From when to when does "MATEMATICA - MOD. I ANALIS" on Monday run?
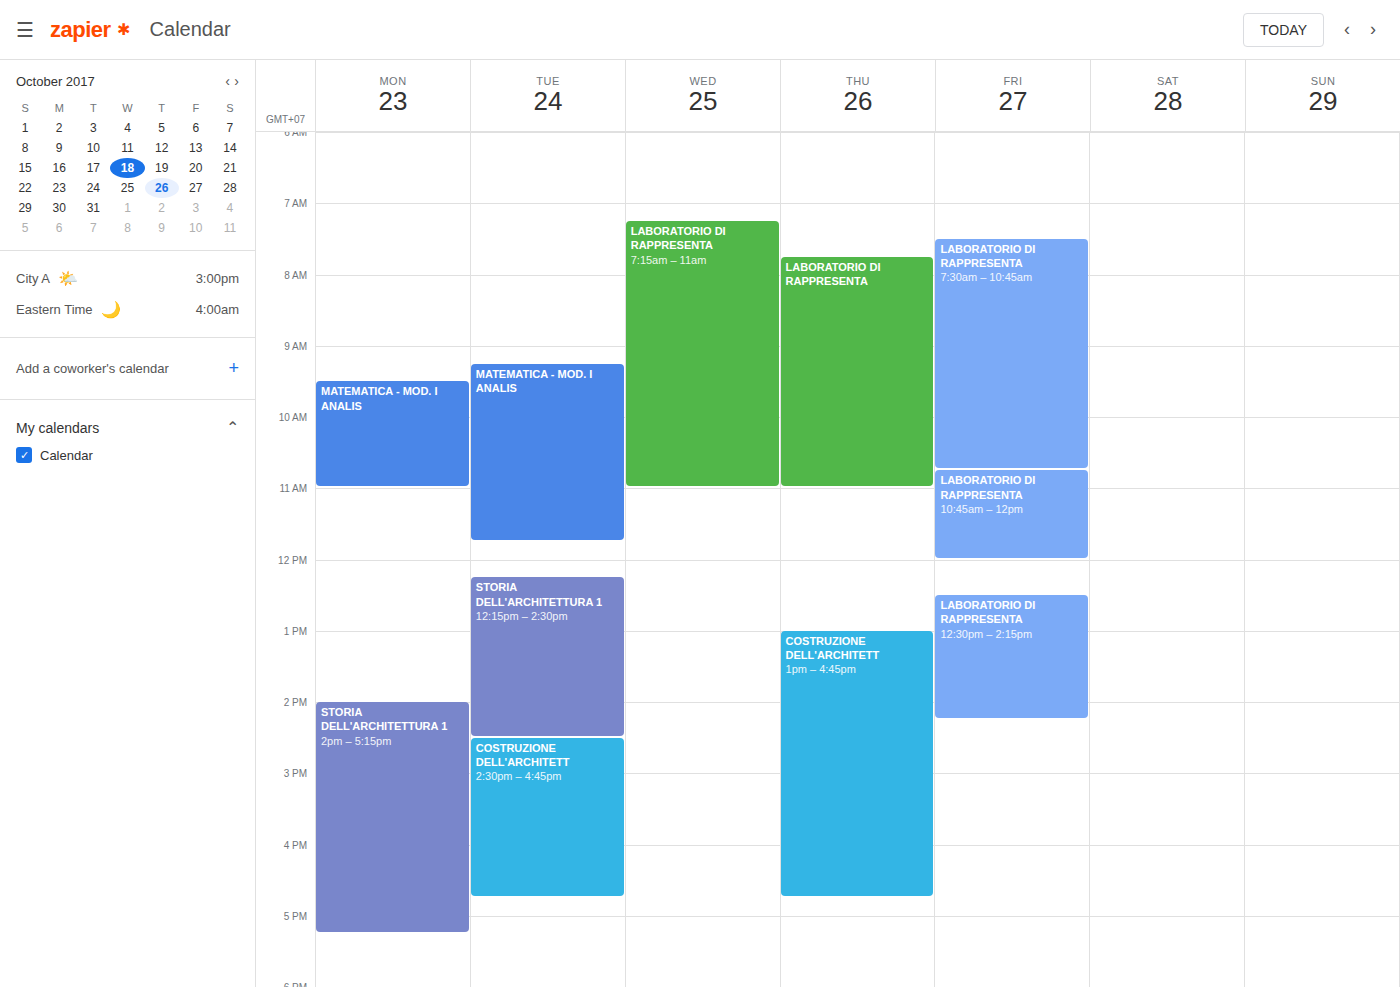
9:30 AM to 11:00 AM